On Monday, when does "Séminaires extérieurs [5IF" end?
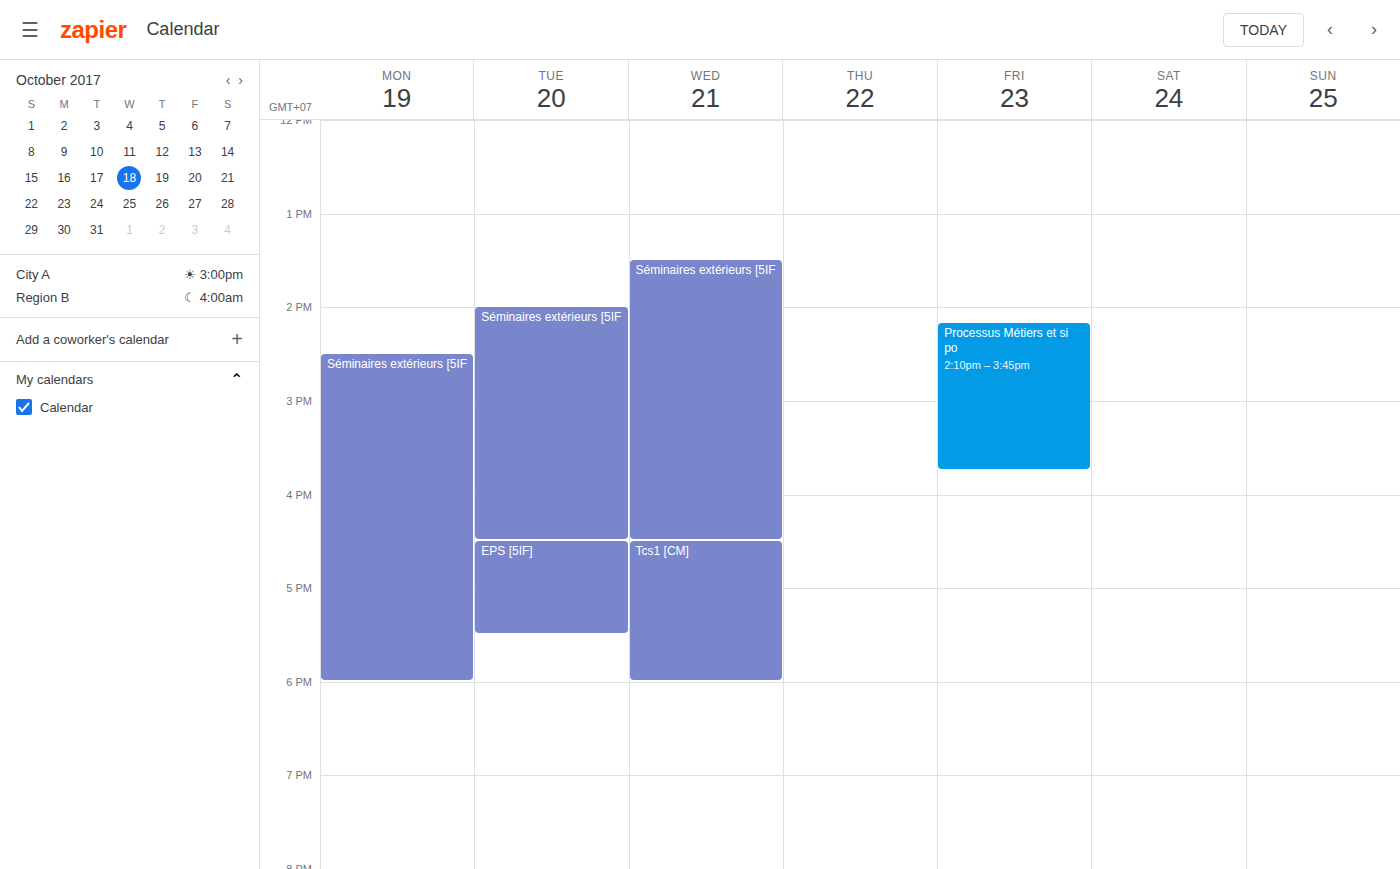
6:00 PM